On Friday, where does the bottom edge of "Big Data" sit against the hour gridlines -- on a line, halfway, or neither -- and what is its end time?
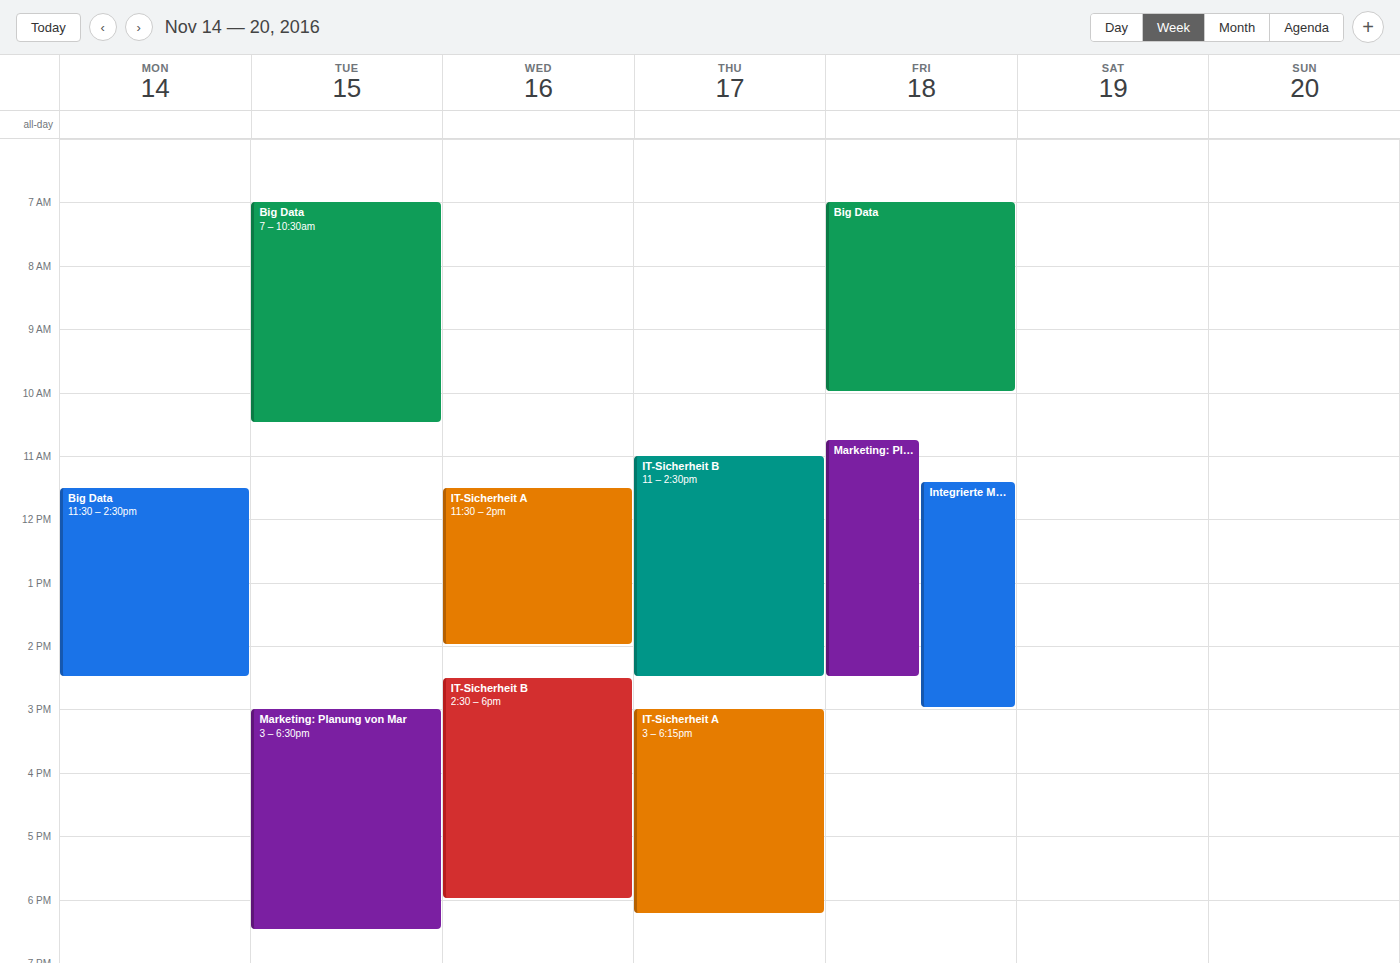
10:00 AM -- exactly on the 10 AM line.